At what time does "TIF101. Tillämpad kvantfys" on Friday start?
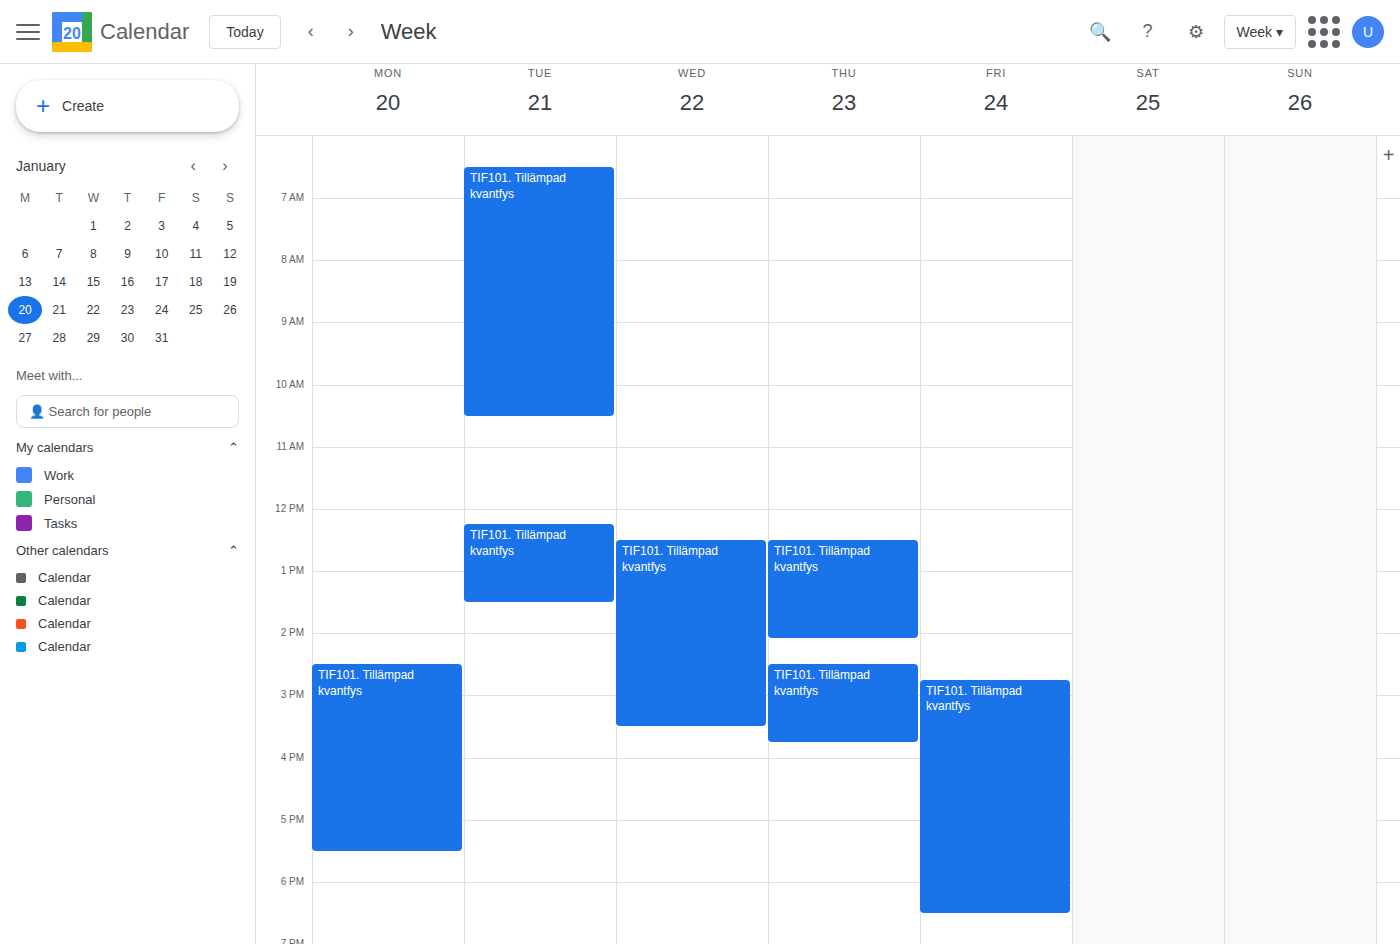
2:45 PM